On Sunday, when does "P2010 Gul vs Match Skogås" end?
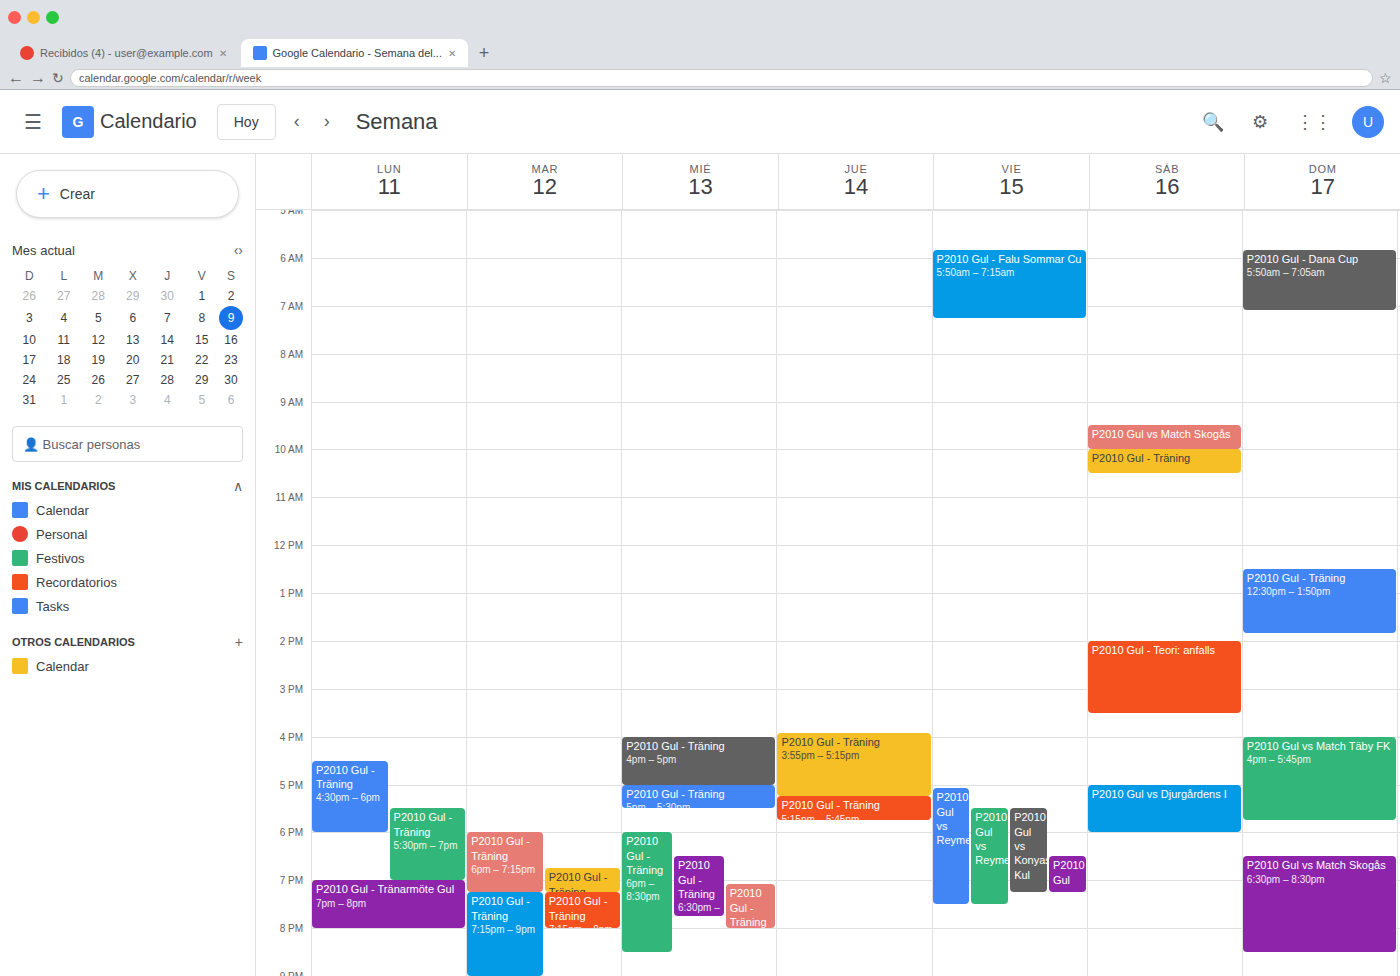
8:30 PM